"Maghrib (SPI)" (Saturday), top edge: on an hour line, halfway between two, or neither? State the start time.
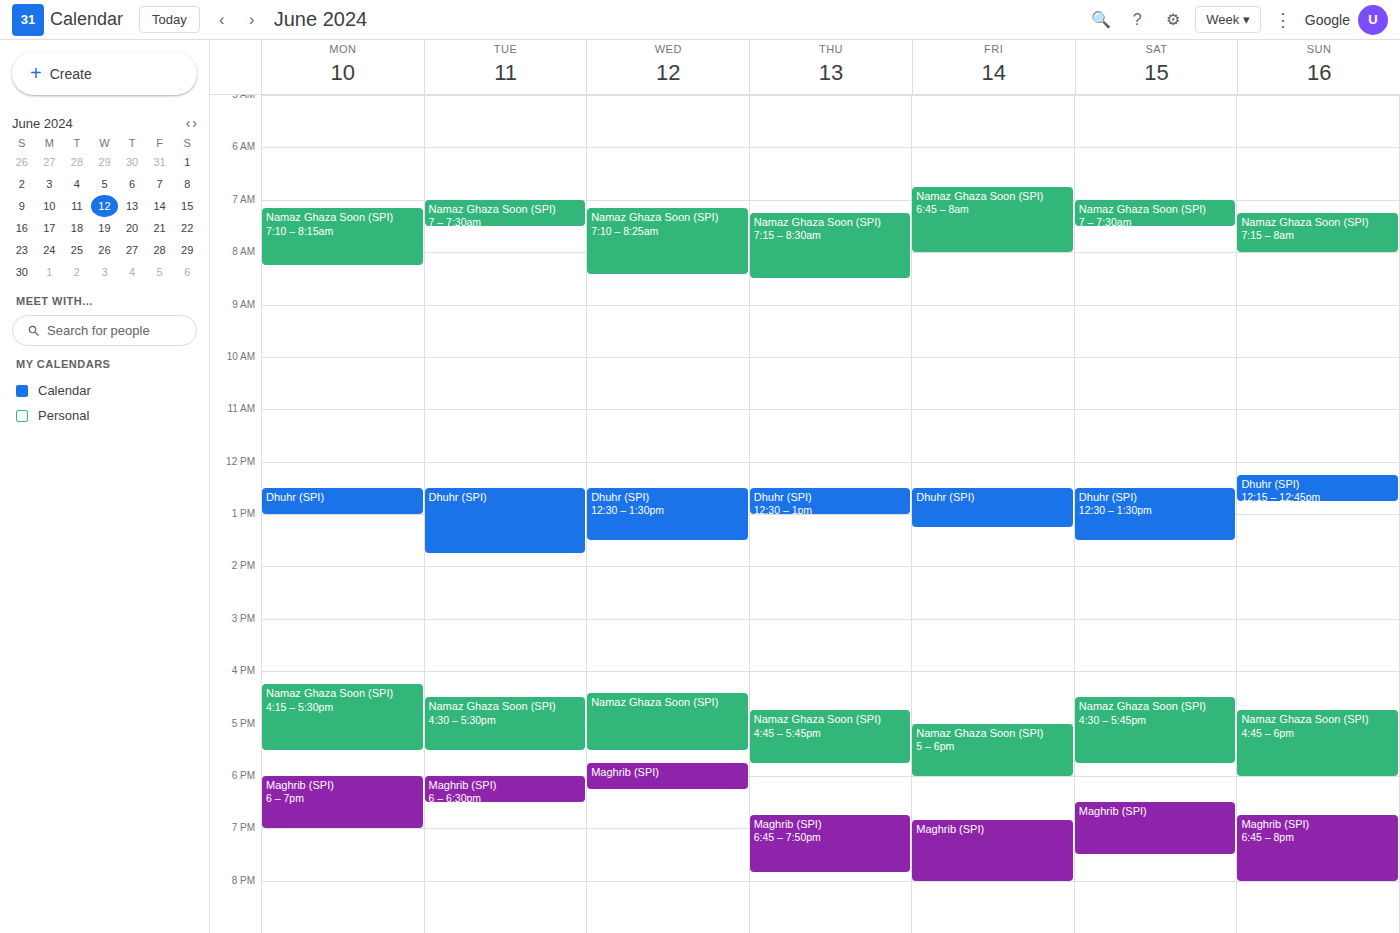
6:30 PM -- halfway between the 6 PM and 7 PM lines.